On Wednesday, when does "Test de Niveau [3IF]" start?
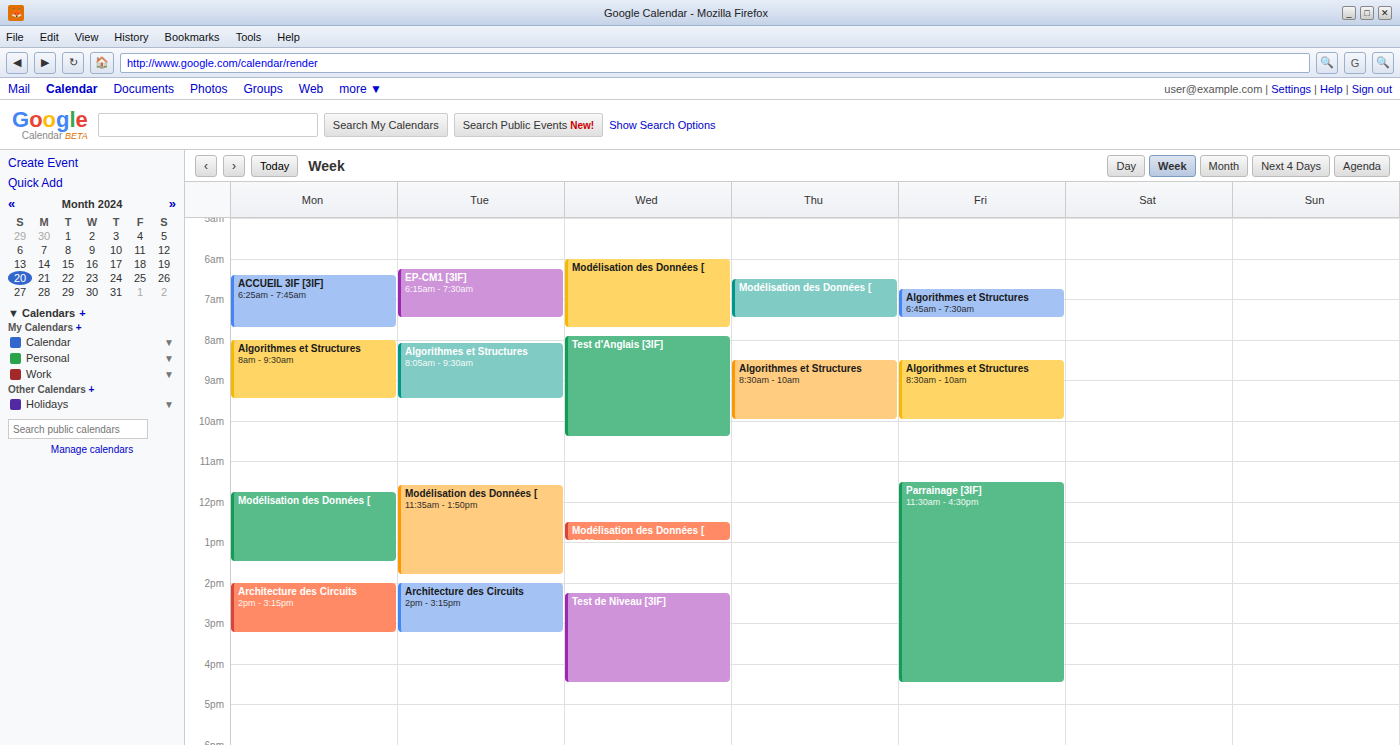
2:15 PM